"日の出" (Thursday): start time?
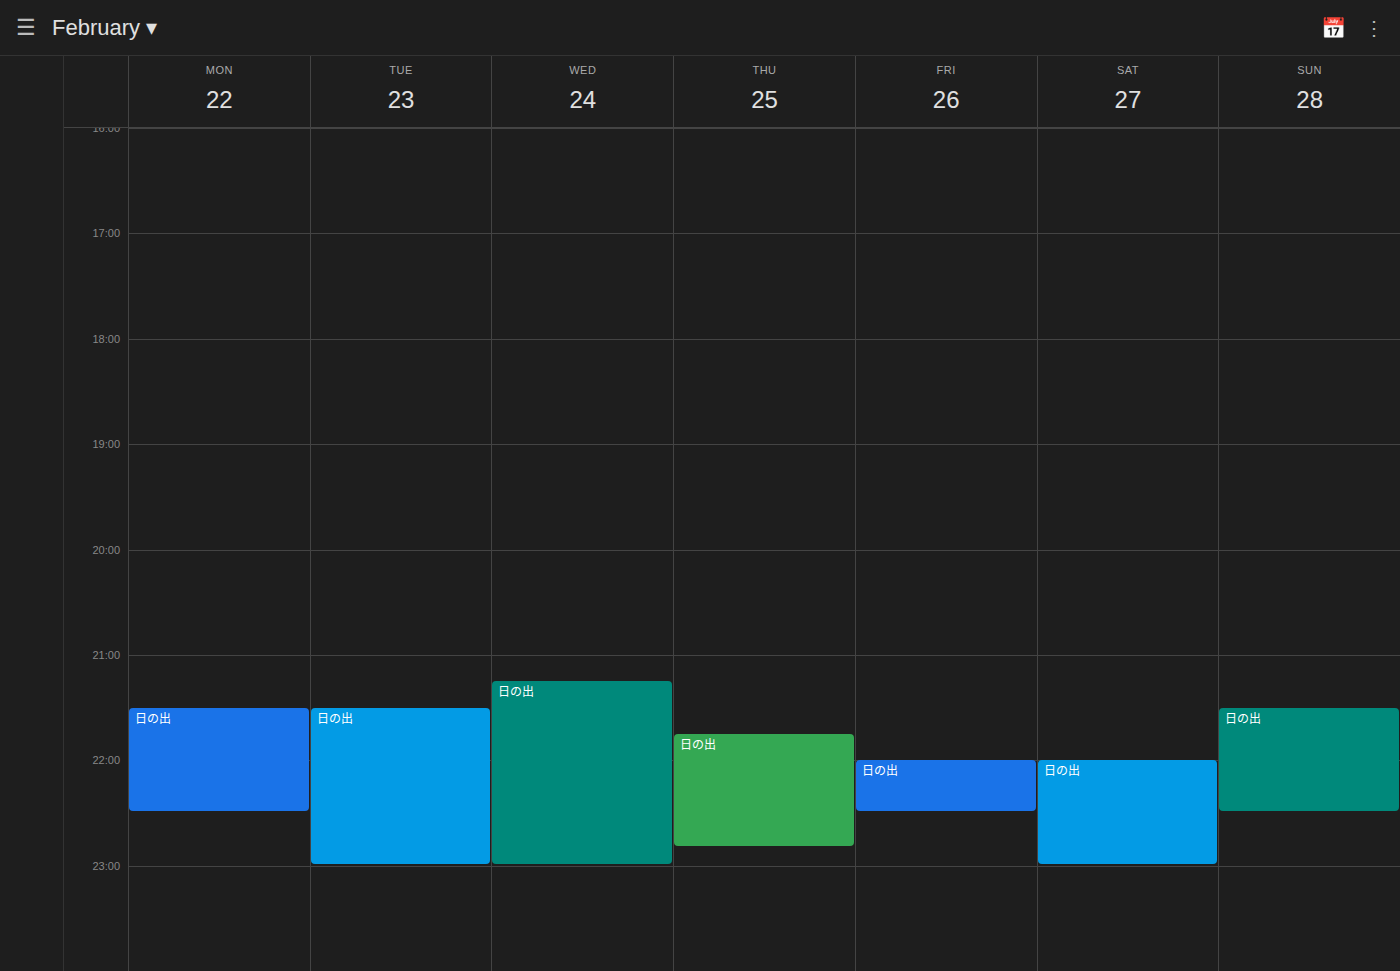
9:45 PM